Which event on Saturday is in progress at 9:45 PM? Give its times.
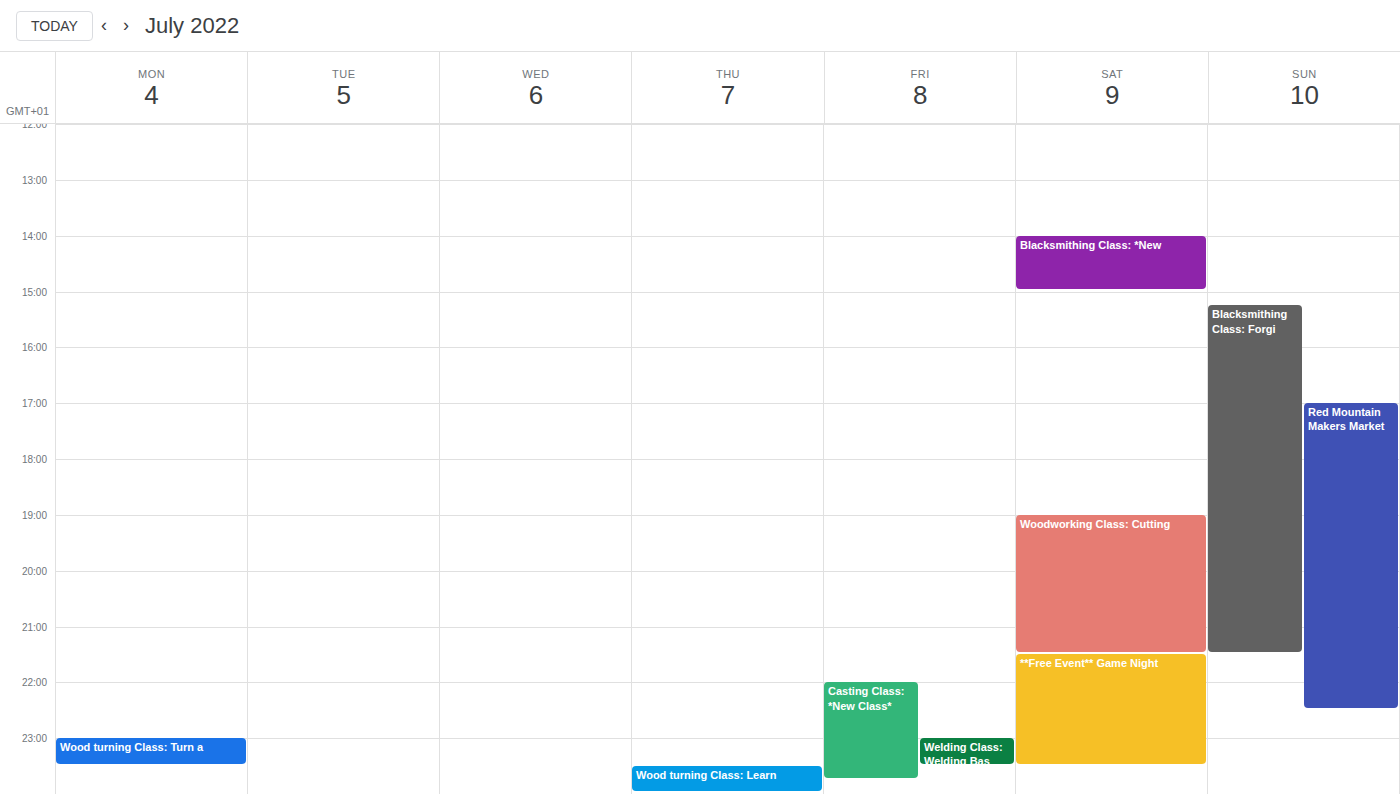
"**Free Event** Game Night", 9:30 PM to 11:30 PM